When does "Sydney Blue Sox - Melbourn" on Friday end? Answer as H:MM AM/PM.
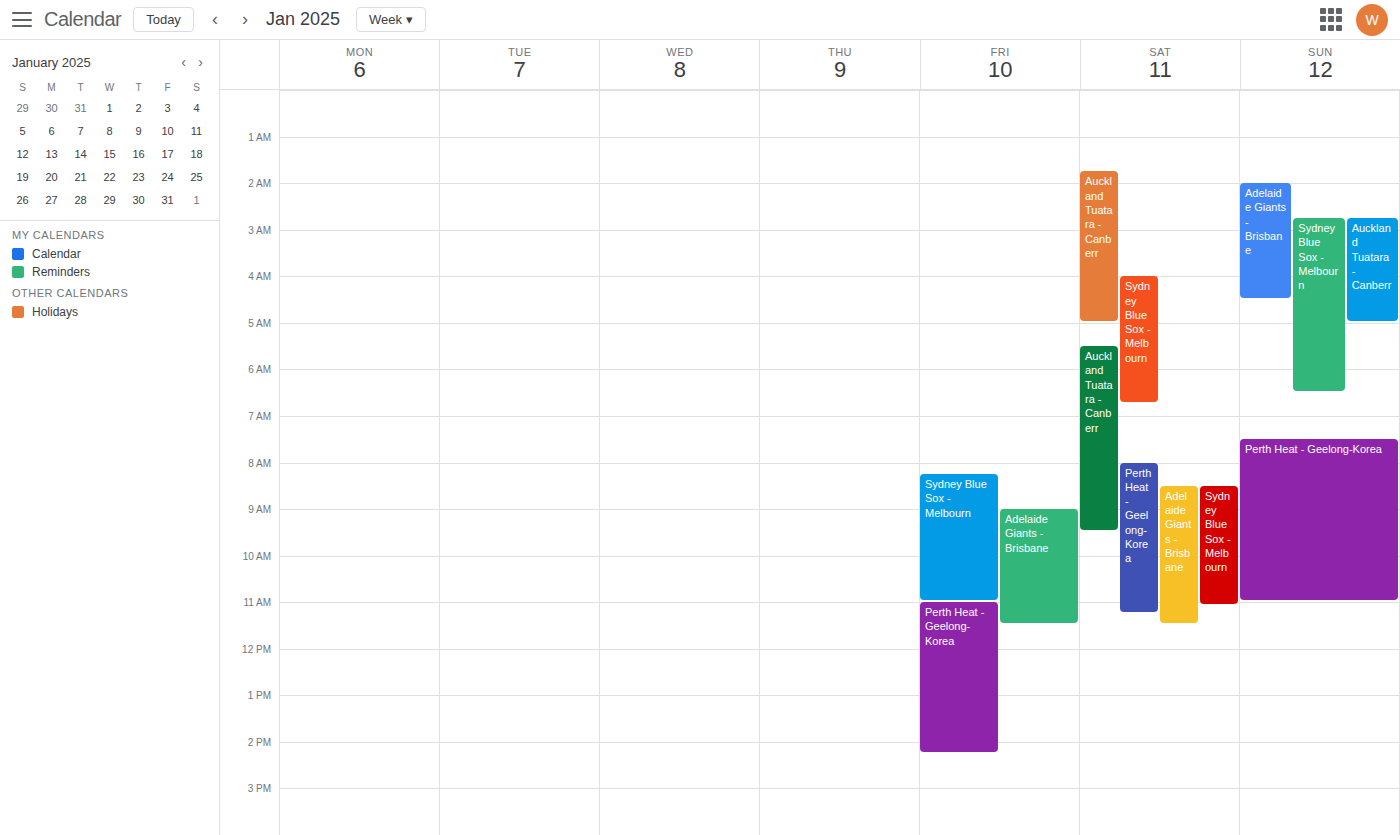
11:00 AM